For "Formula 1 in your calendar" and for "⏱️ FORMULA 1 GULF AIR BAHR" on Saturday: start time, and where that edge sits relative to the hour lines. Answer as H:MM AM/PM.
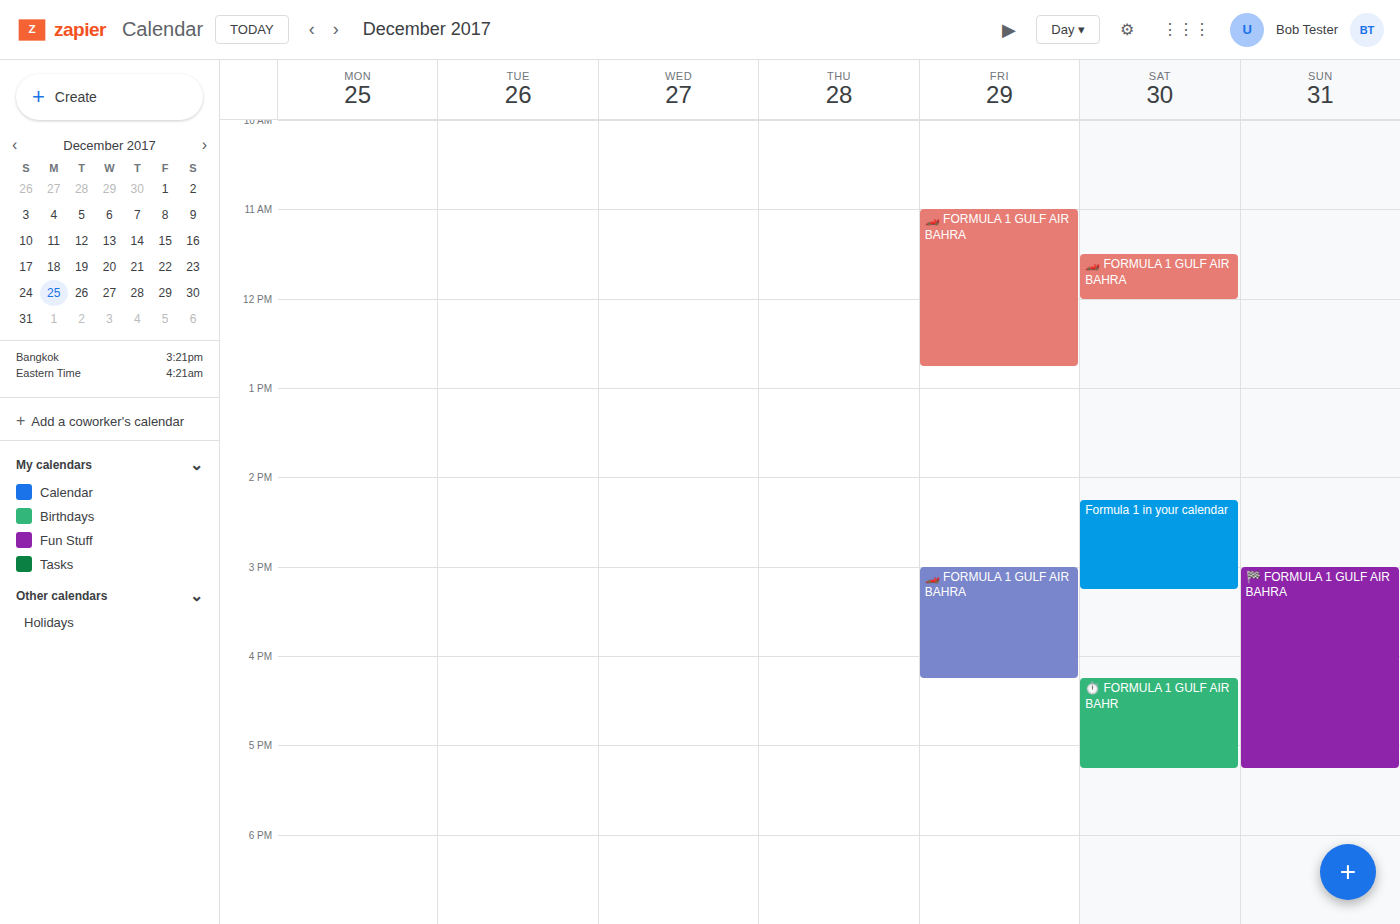
"Formula 1 in your calendar": 2:15 PM, neither: a quarter of the way from the 2 PM line to the 3 PM line. "⏱️ FORMULA 1 GULF AIR BAHR": 4:15 PM, neither: a quarter of the way from the 4 PM line to the 5 PM line.